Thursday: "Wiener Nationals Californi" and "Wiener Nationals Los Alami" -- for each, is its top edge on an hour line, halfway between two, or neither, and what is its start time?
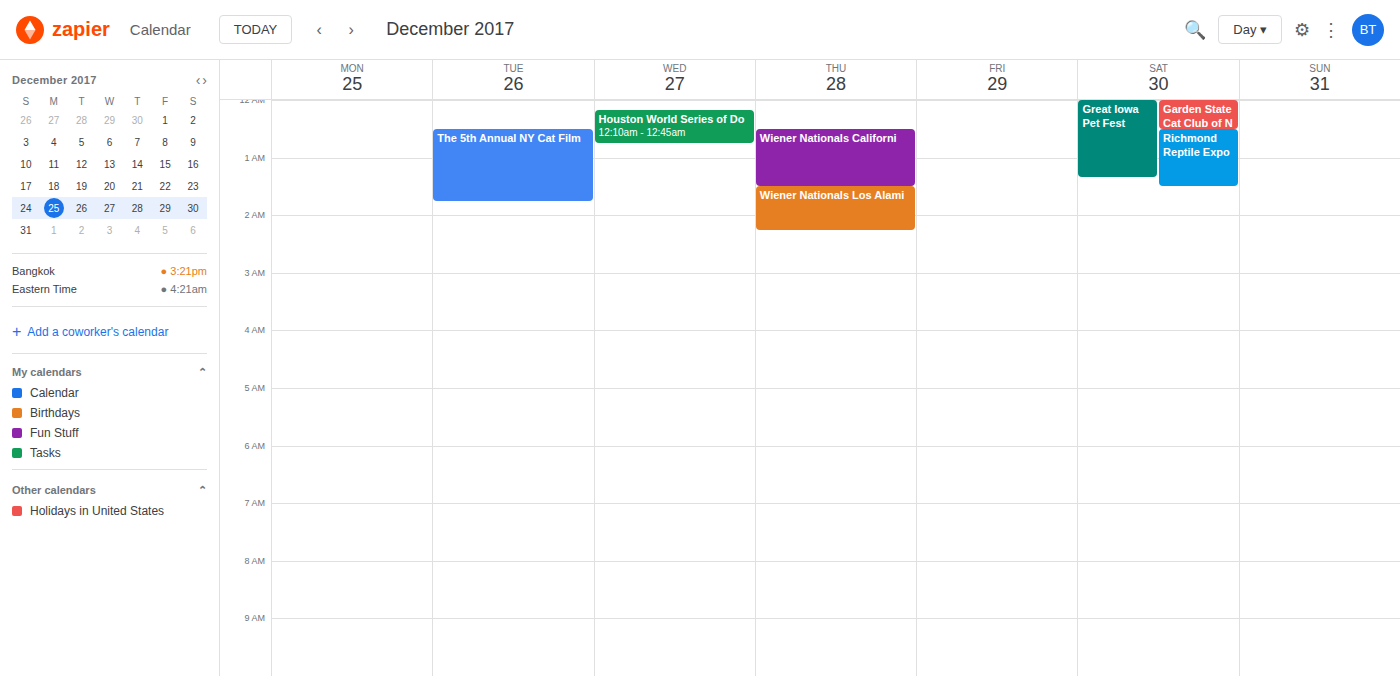
"Wiener Nationals Californi": 12:30 AM, halfway between the 12 AM and 1 AM lines. "Wiener Nationals Los Alami": 1:30 AM, halfway between the 1 AM and 2 AM lines.